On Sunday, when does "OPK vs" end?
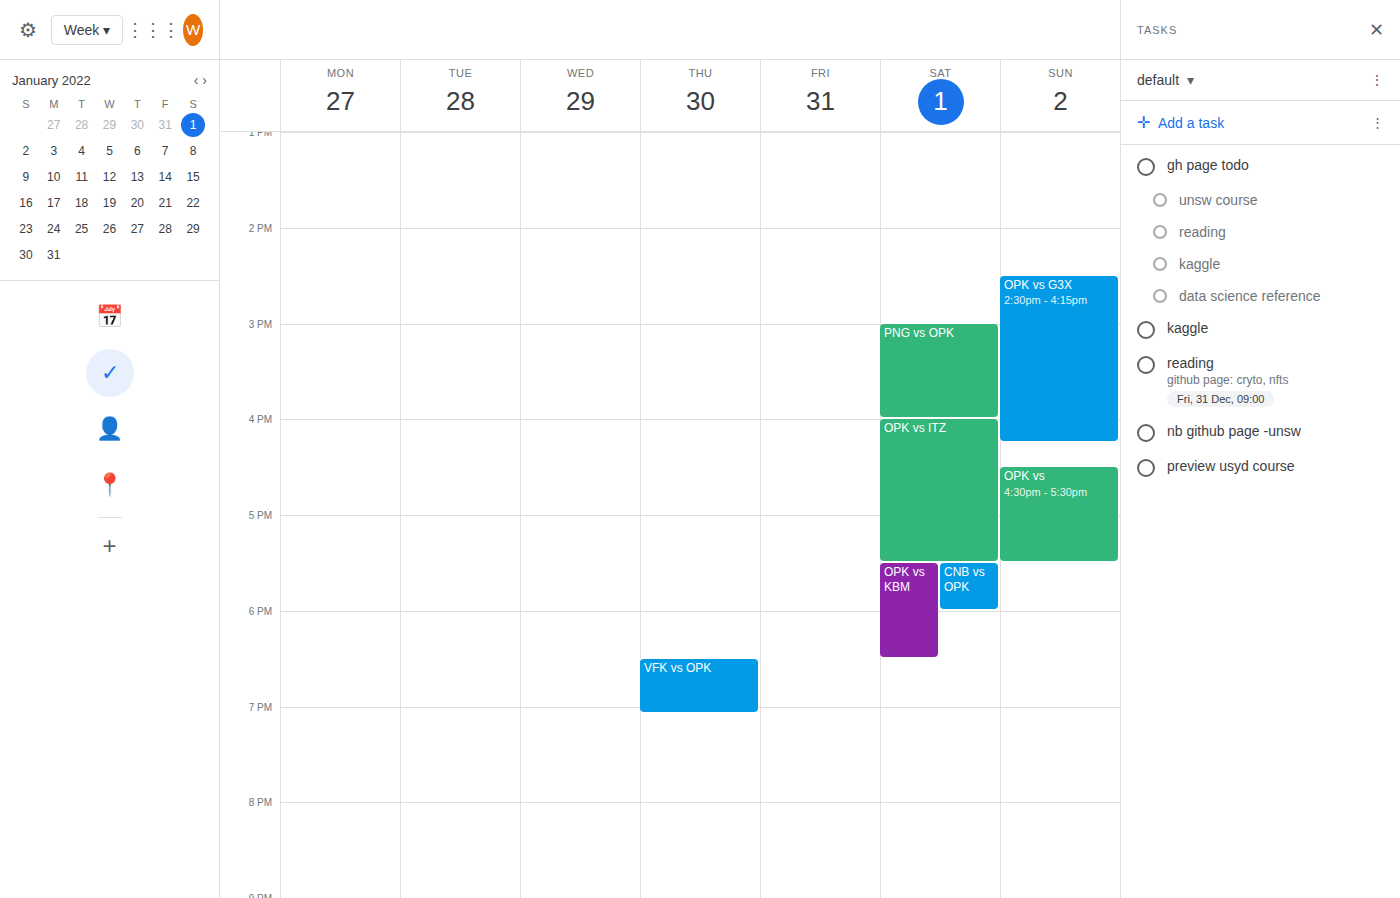
5:30 PM